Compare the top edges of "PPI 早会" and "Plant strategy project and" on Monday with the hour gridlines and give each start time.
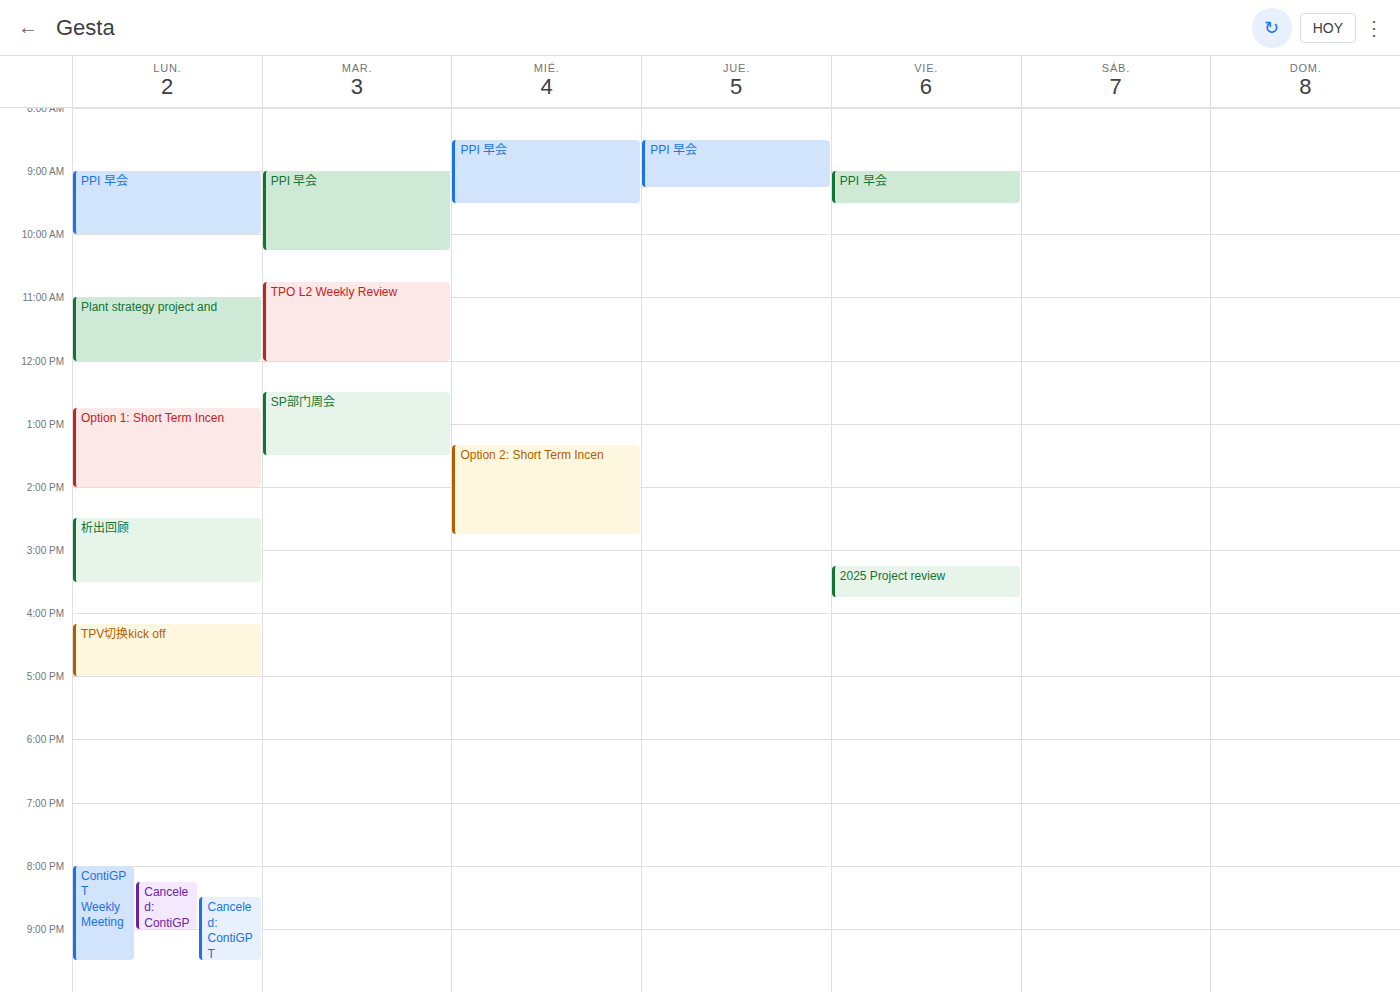
"PPI 早会": 9:00 AM, exactly on the 9 AM line. "Plant strategy project and": 11:00 AM, exactly on the 11 AM line.